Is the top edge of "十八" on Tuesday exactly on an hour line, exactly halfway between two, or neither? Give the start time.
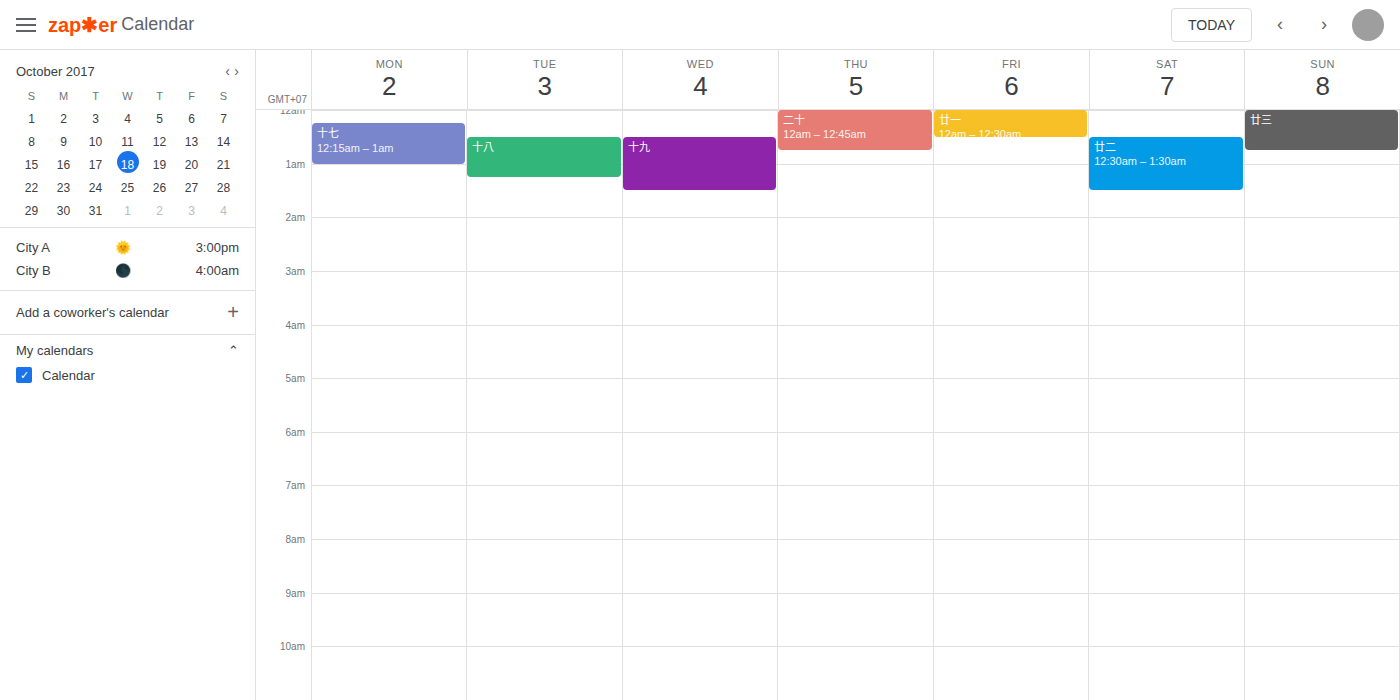
12:30 AM -- halfway between the 12 AM and 1 AM lines.